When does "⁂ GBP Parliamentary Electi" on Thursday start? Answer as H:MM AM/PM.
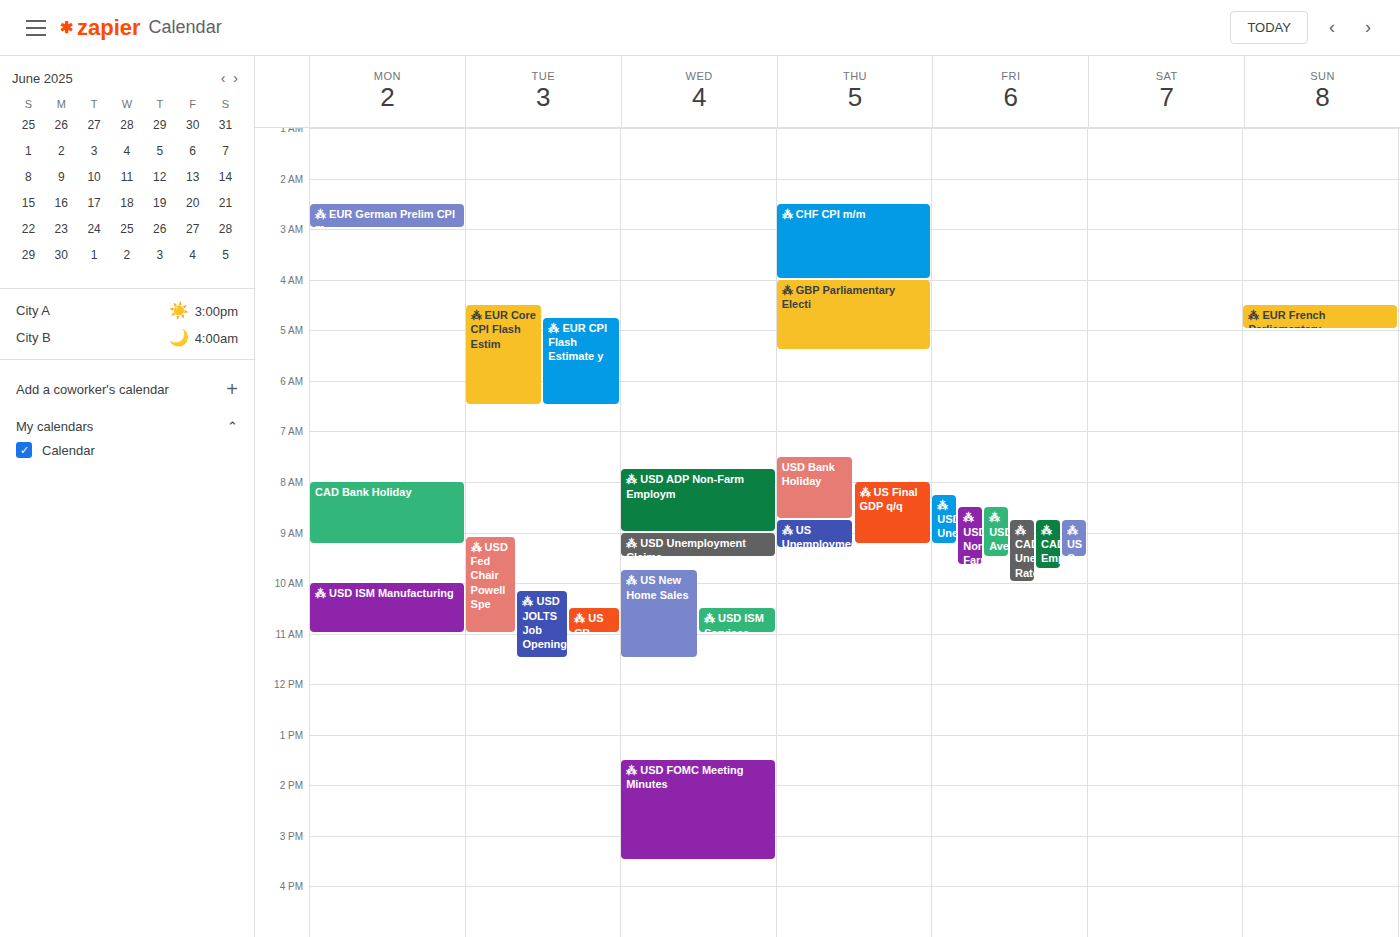
4:00 AM